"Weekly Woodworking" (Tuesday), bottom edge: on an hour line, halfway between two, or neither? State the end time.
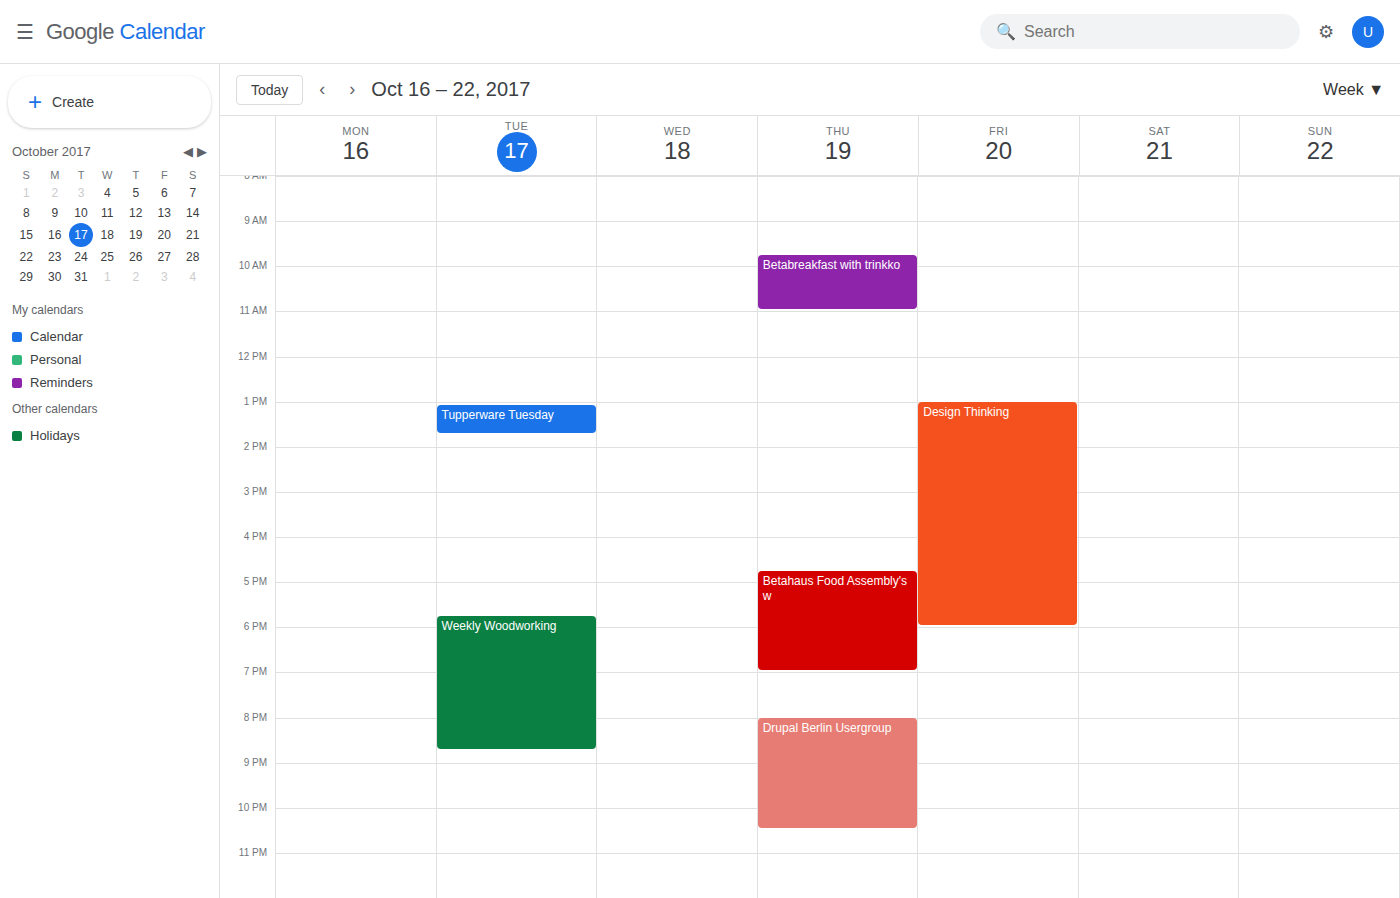
8:45 PM -- neither: three quarters of the way from the 8 PM line to the 9 PM line.